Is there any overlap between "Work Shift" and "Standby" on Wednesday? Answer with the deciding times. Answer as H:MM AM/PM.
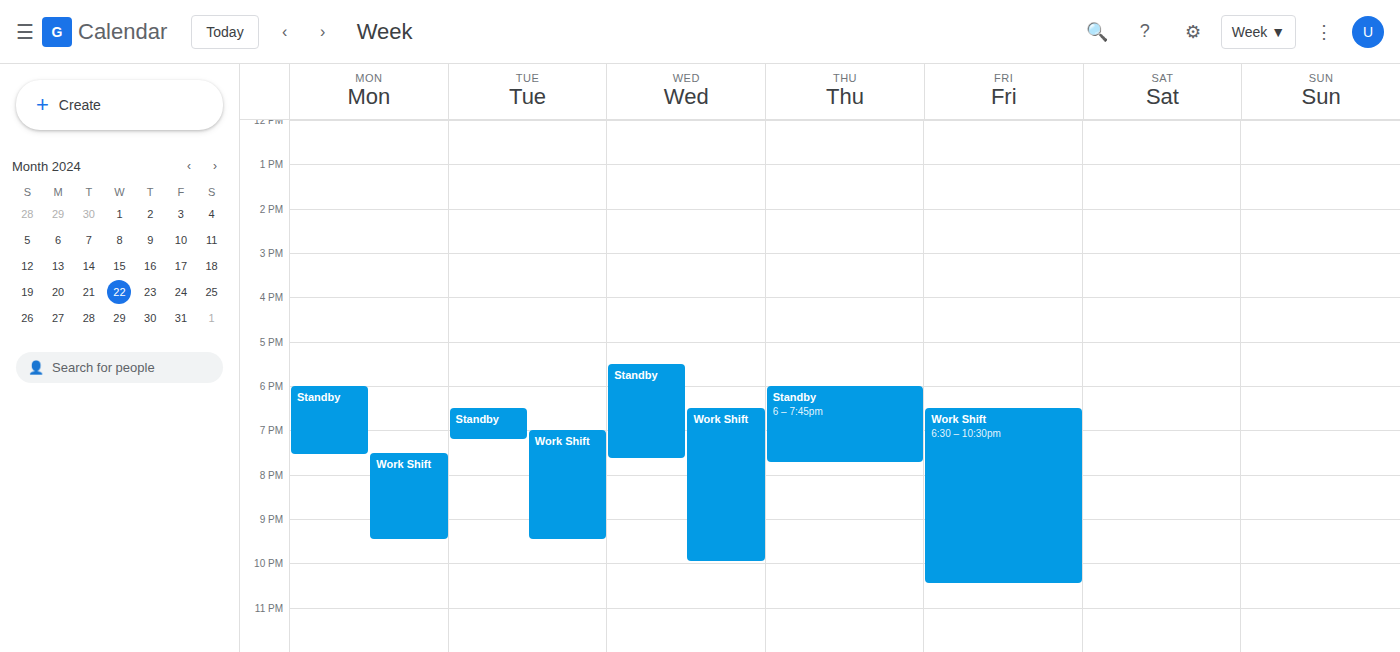
"Work Shift" starts at 6:30 PM, before "Standby" ends at 7:40 PM -- they overlap.